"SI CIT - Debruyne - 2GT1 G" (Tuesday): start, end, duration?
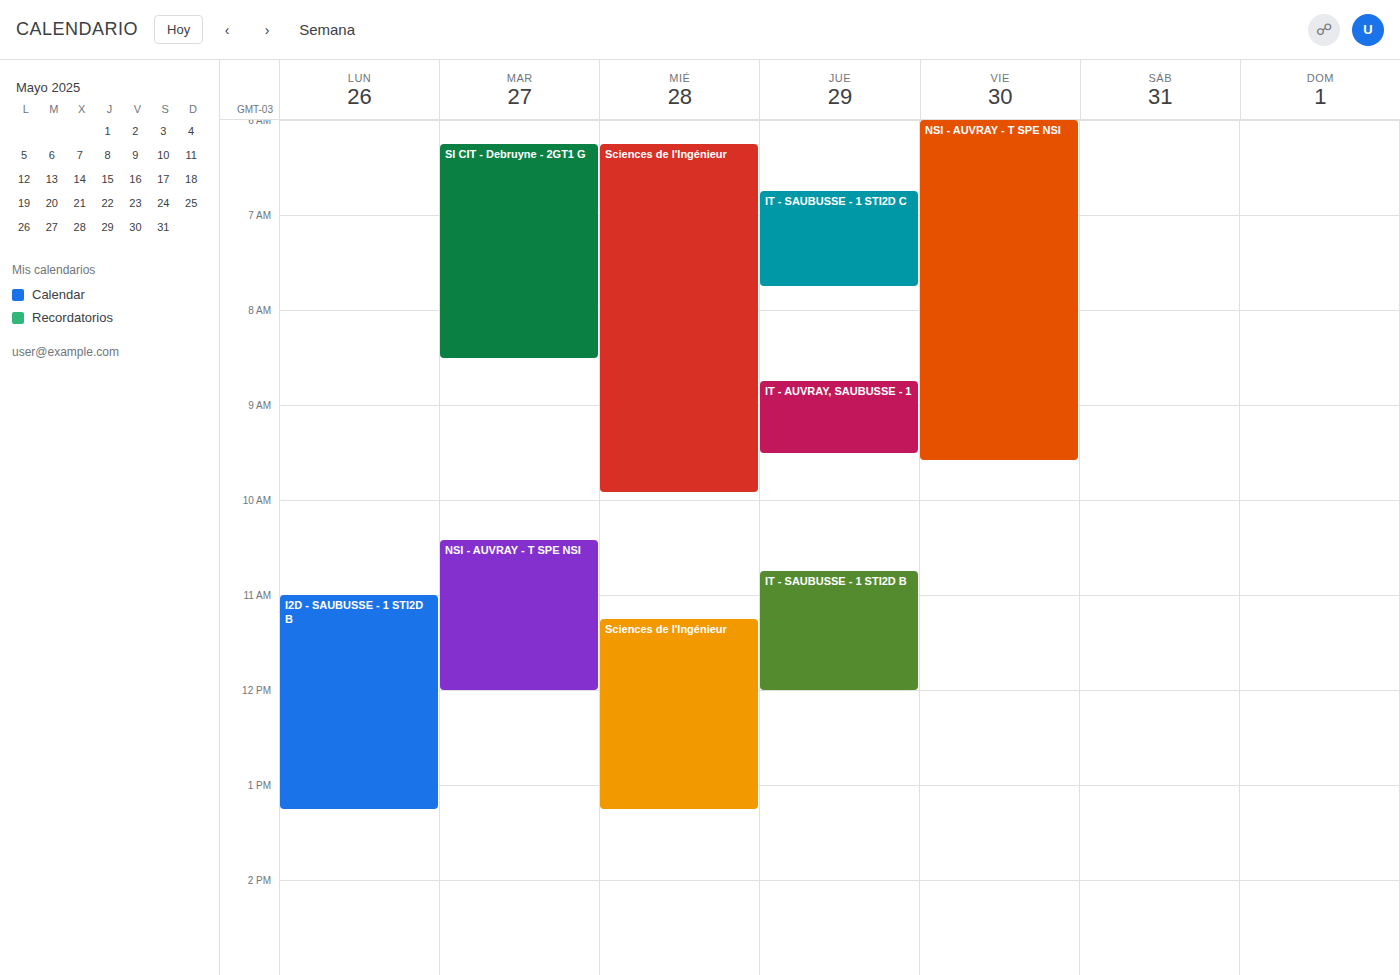
6:15 AM to 8:30 AM, 2 hours 15 minutes